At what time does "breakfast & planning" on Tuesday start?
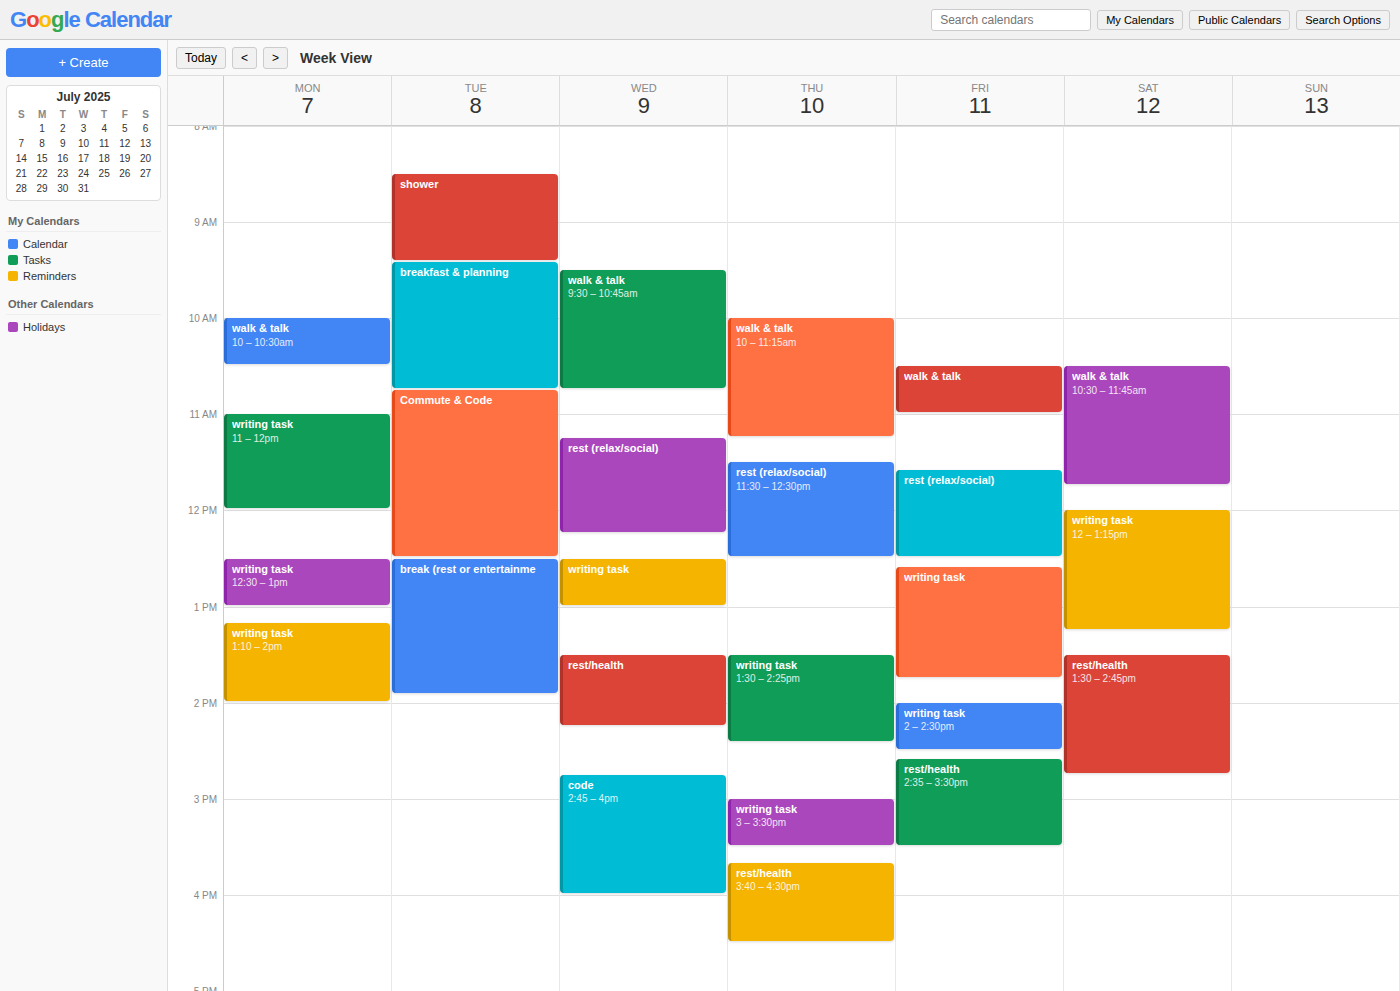
9:25 AM